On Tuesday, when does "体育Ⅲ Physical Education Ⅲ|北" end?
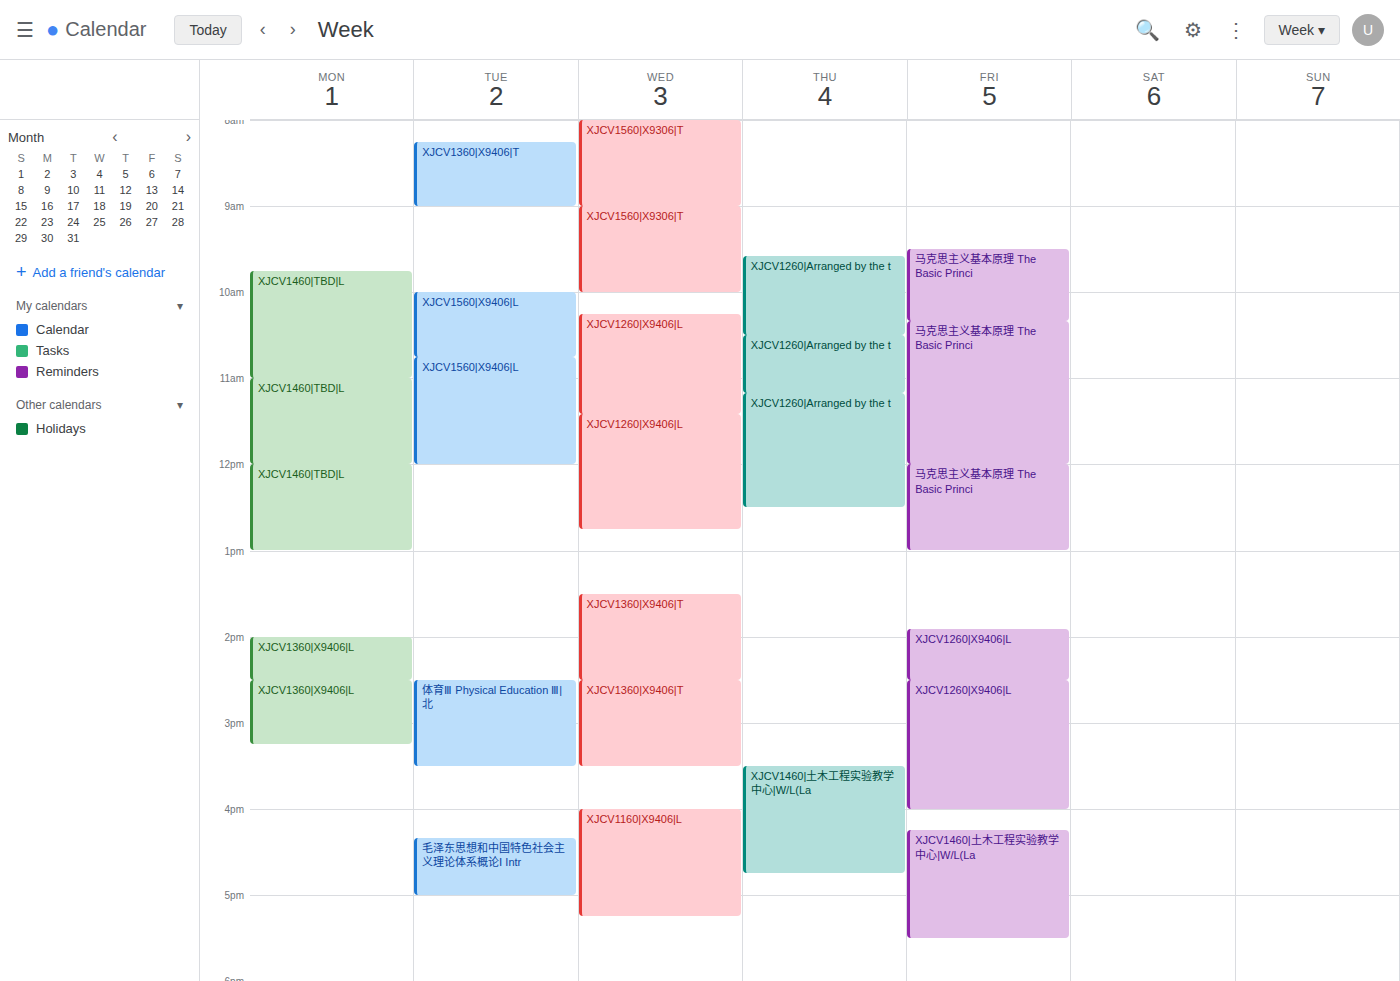
3:30 PM